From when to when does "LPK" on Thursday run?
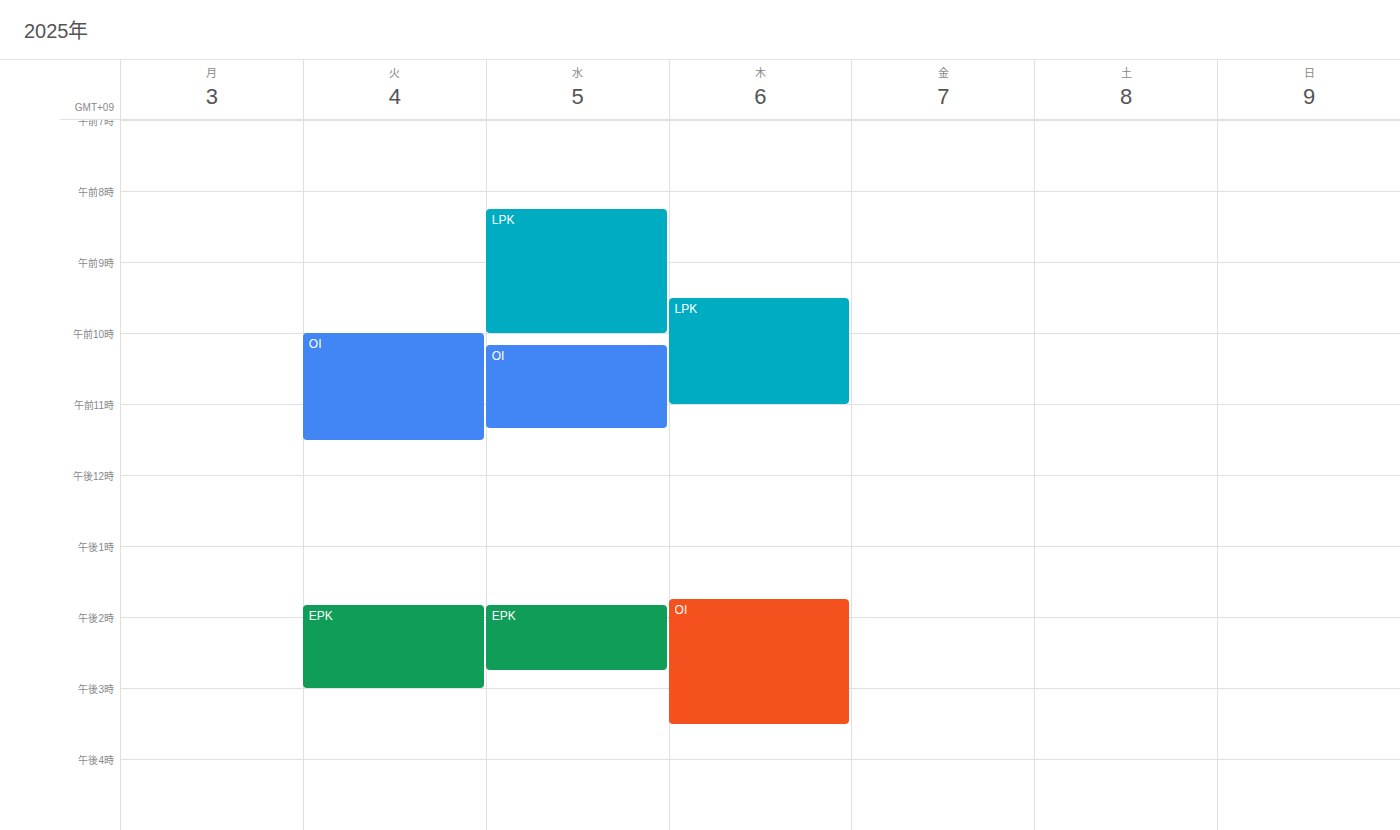
9:30 AM to 11:00 AM